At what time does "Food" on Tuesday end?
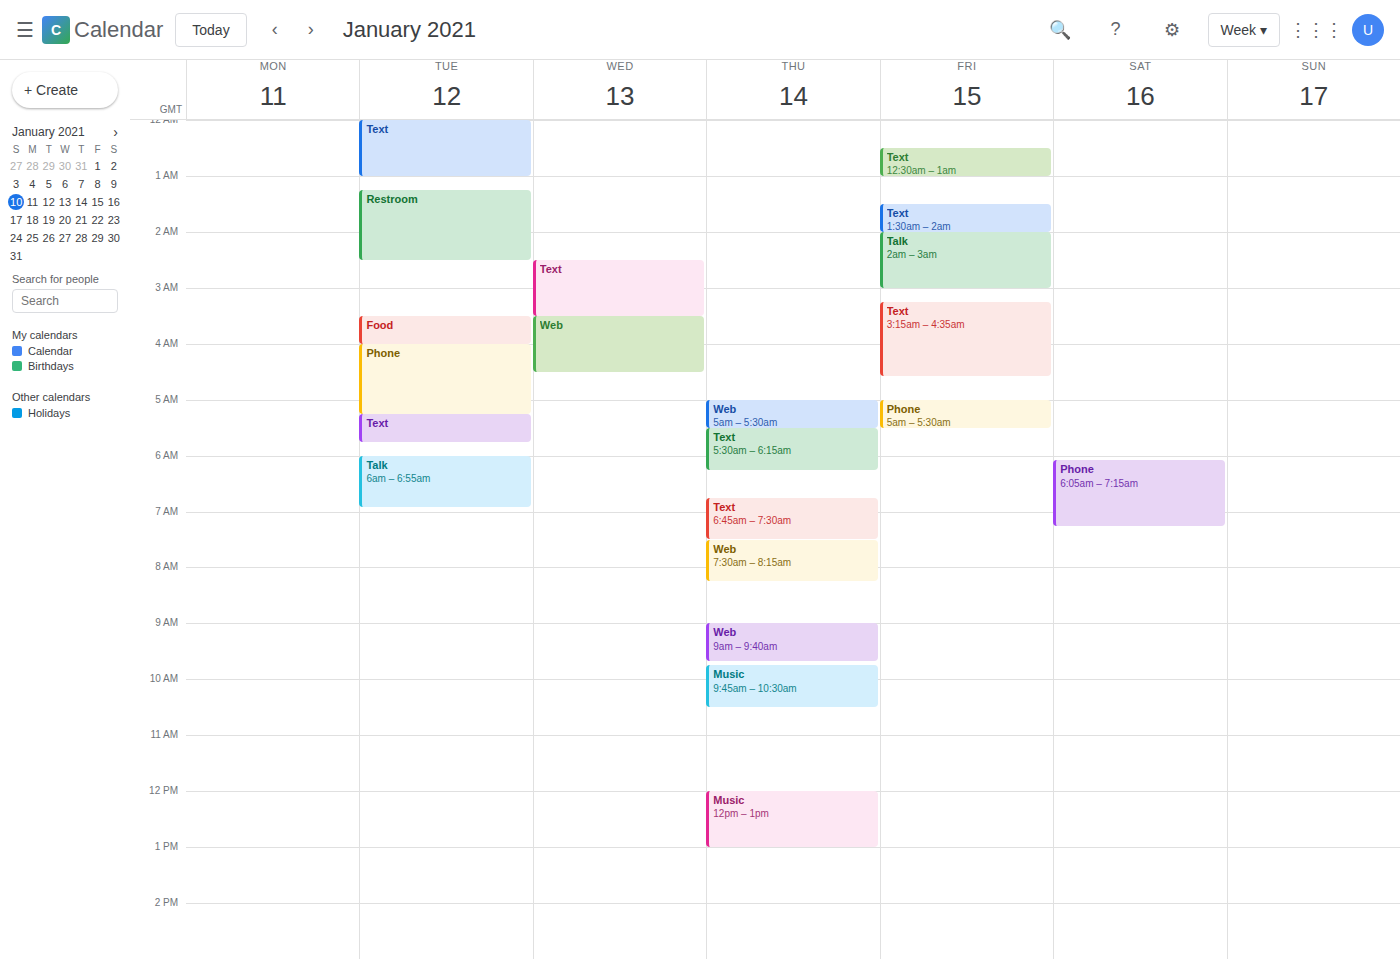
4:00 AM